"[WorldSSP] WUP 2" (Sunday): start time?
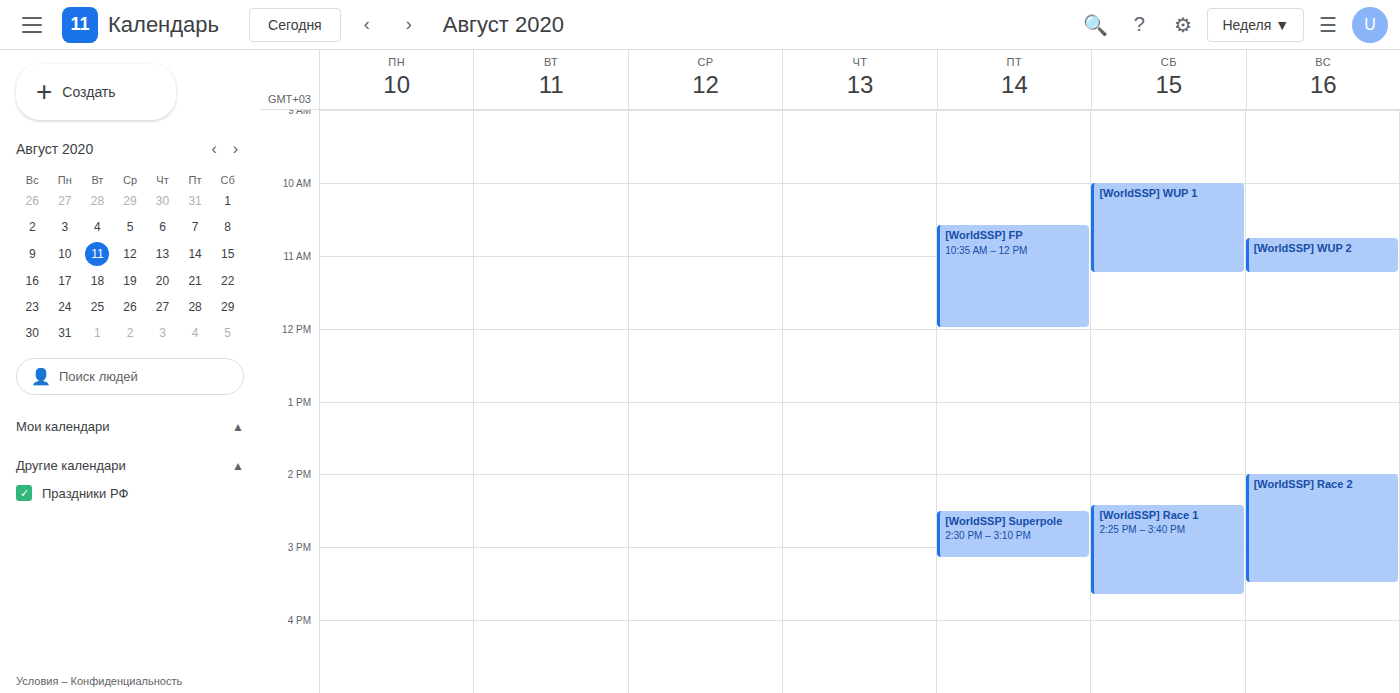
10:45 AM